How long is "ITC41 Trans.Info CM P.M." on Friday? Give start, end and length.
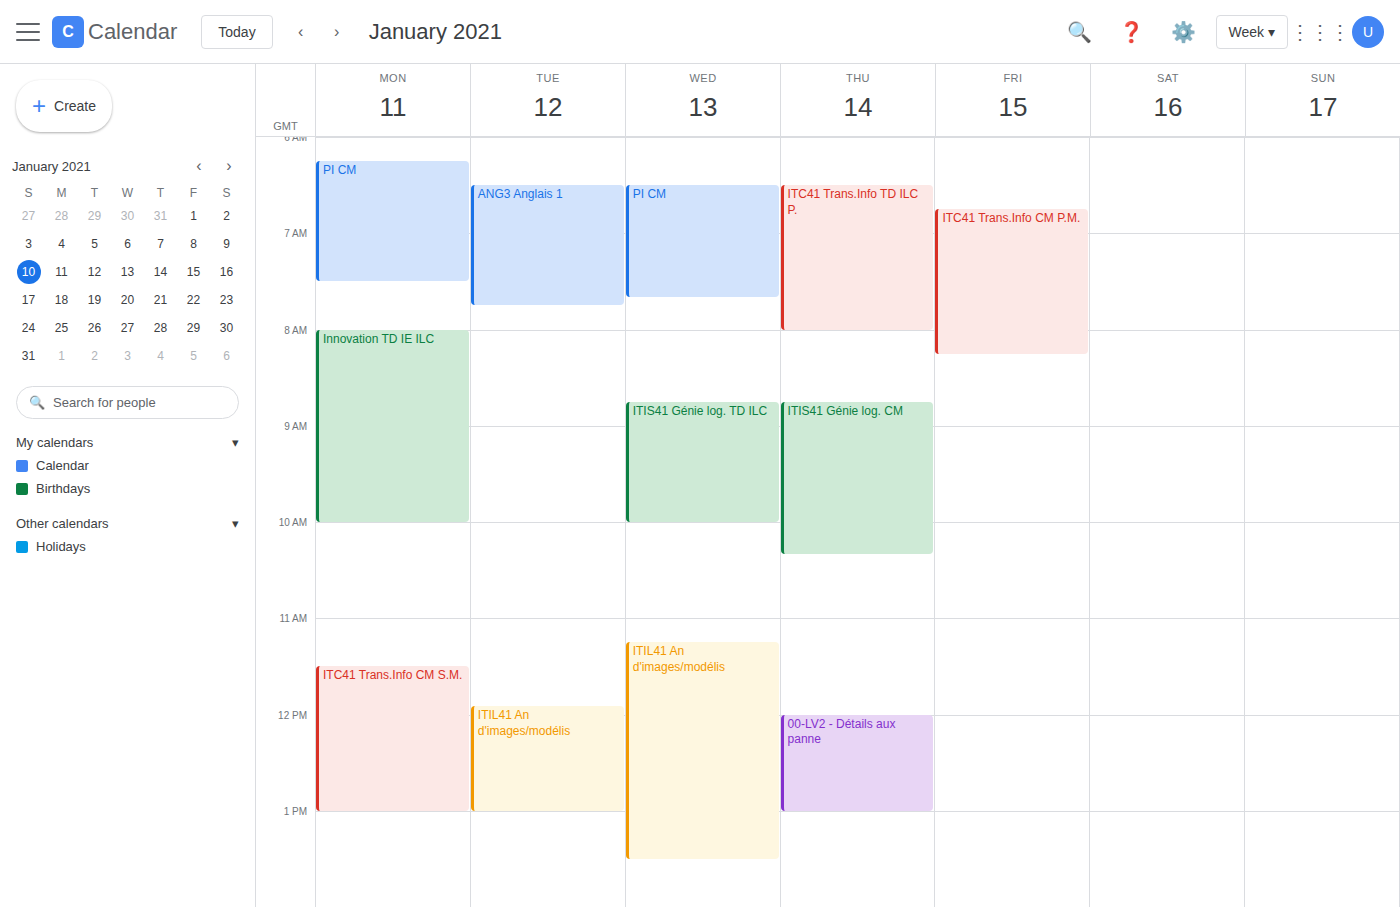
6:45 AM to 8:15 AM, 1 hour 30 minutes